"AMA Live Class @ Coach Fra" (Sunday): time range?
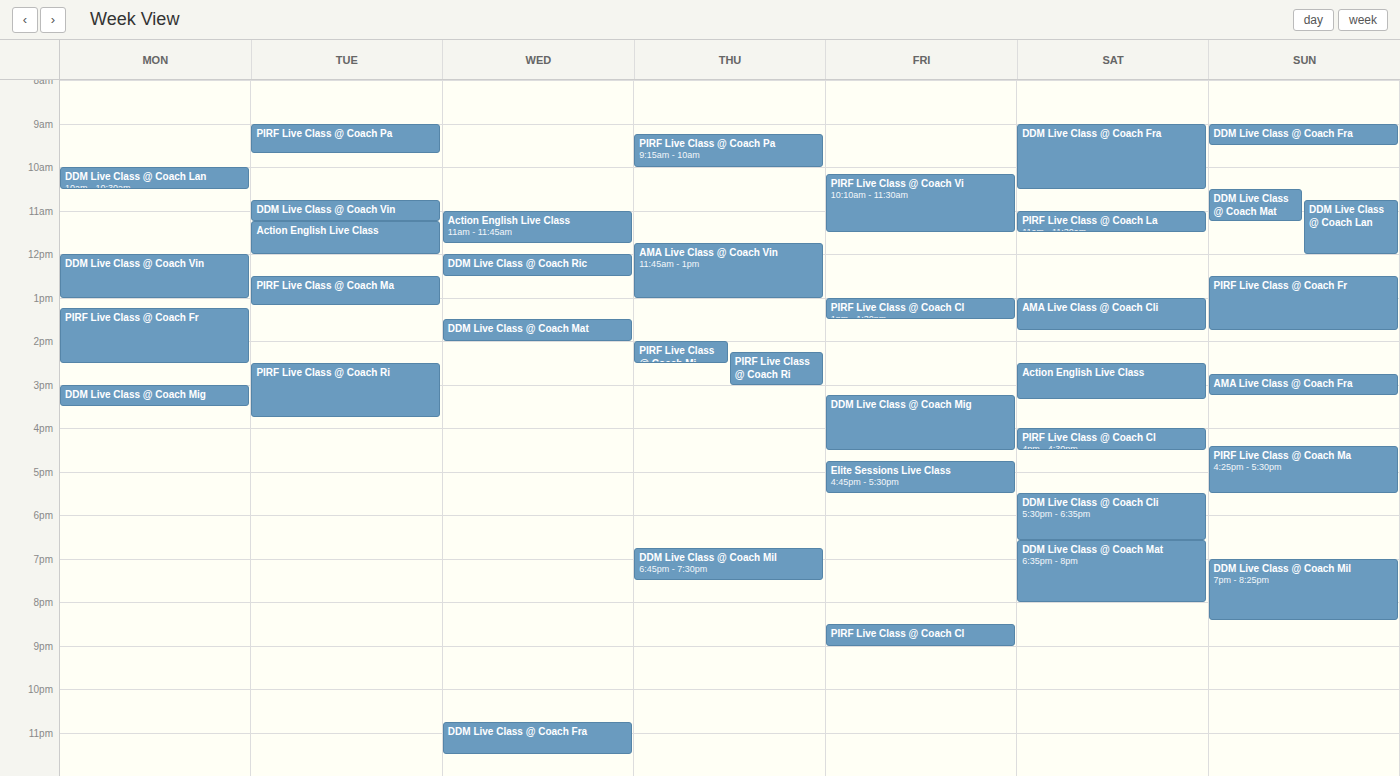
2:45 PM to 3:15 PM